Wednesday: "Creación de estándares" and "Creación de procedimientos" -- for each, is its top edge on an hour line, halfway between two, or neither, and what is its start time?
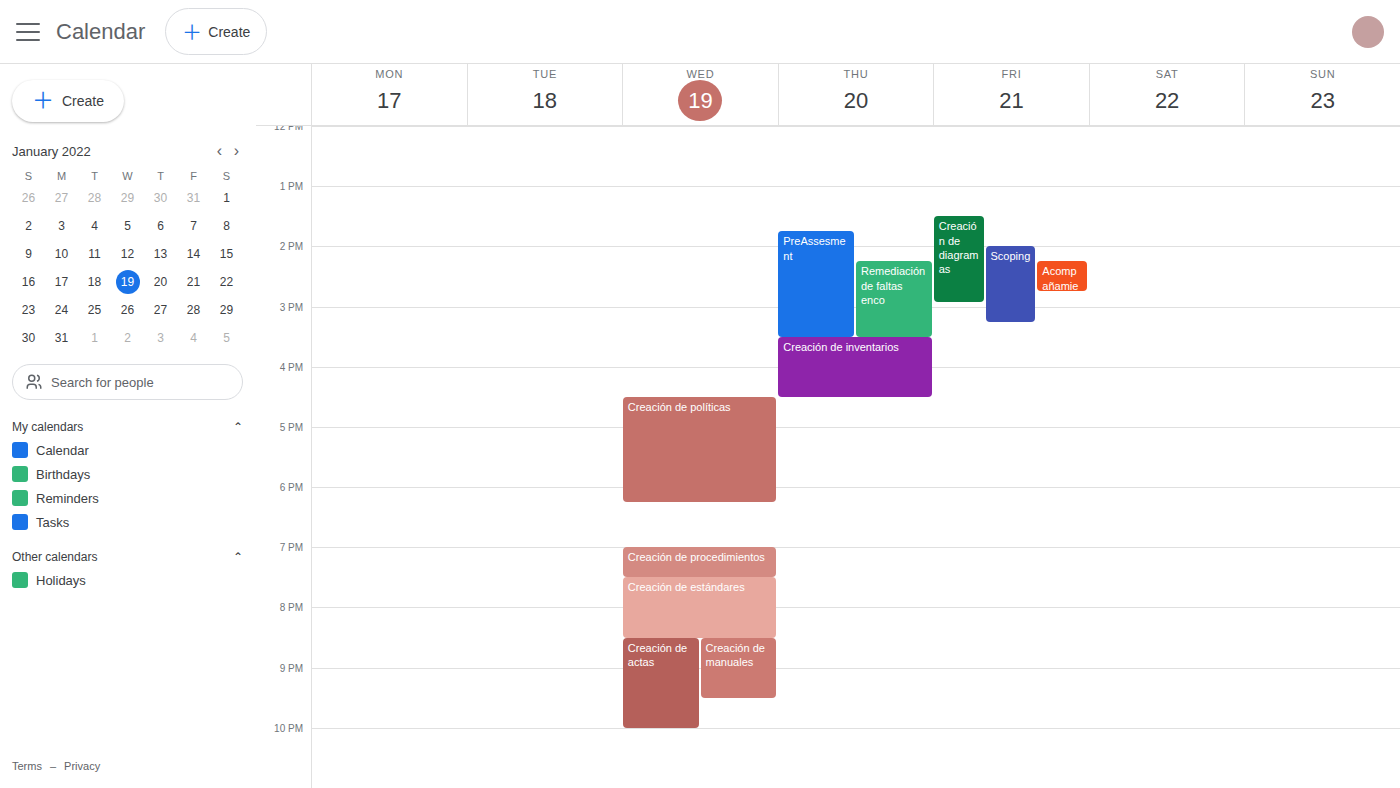
"Creación de estándares": 7:30 PM, halfway between the 7 PM and 8 PM lines. "Creación de procedimientos": 7:00 PM, exactly on the 7 PM line.